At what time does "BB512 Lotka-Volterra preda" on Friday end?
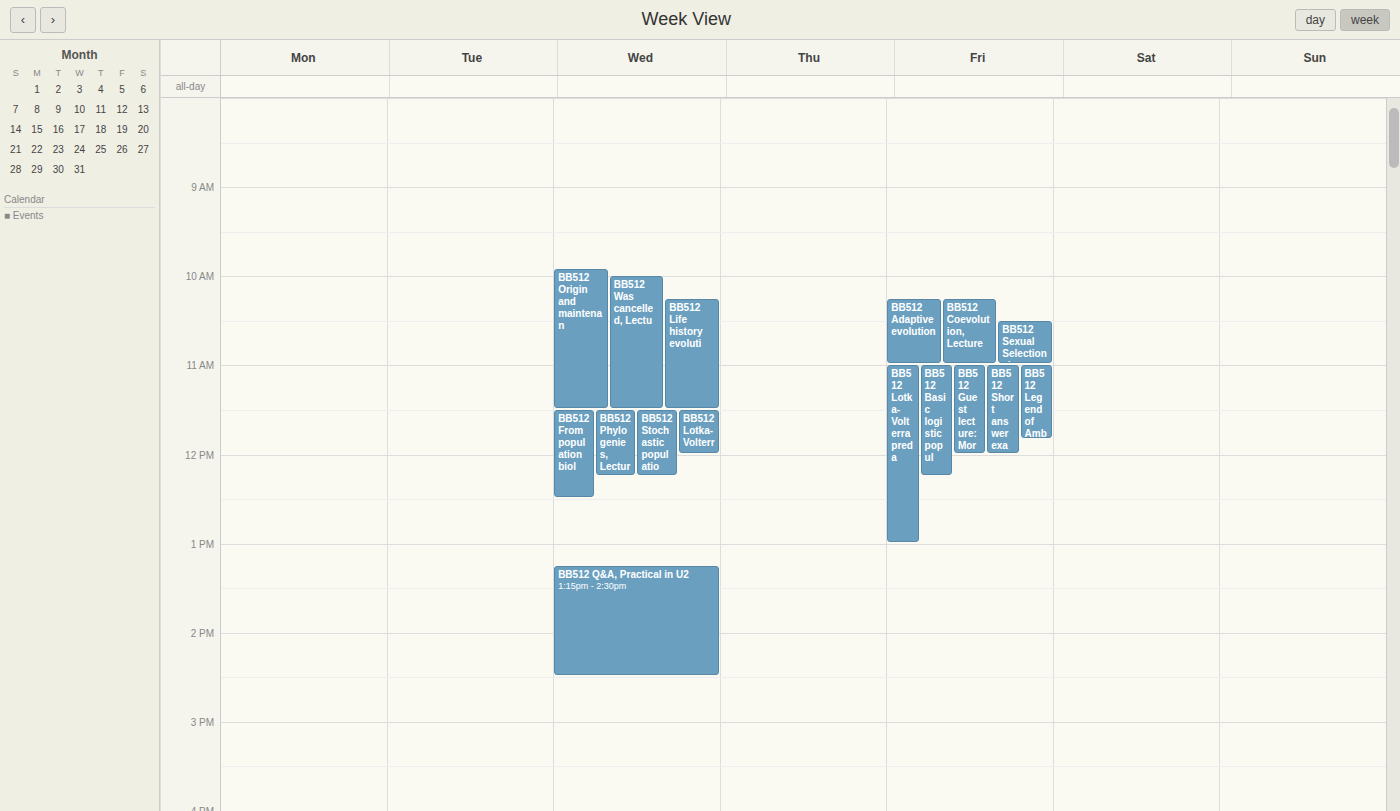
1:00 PM